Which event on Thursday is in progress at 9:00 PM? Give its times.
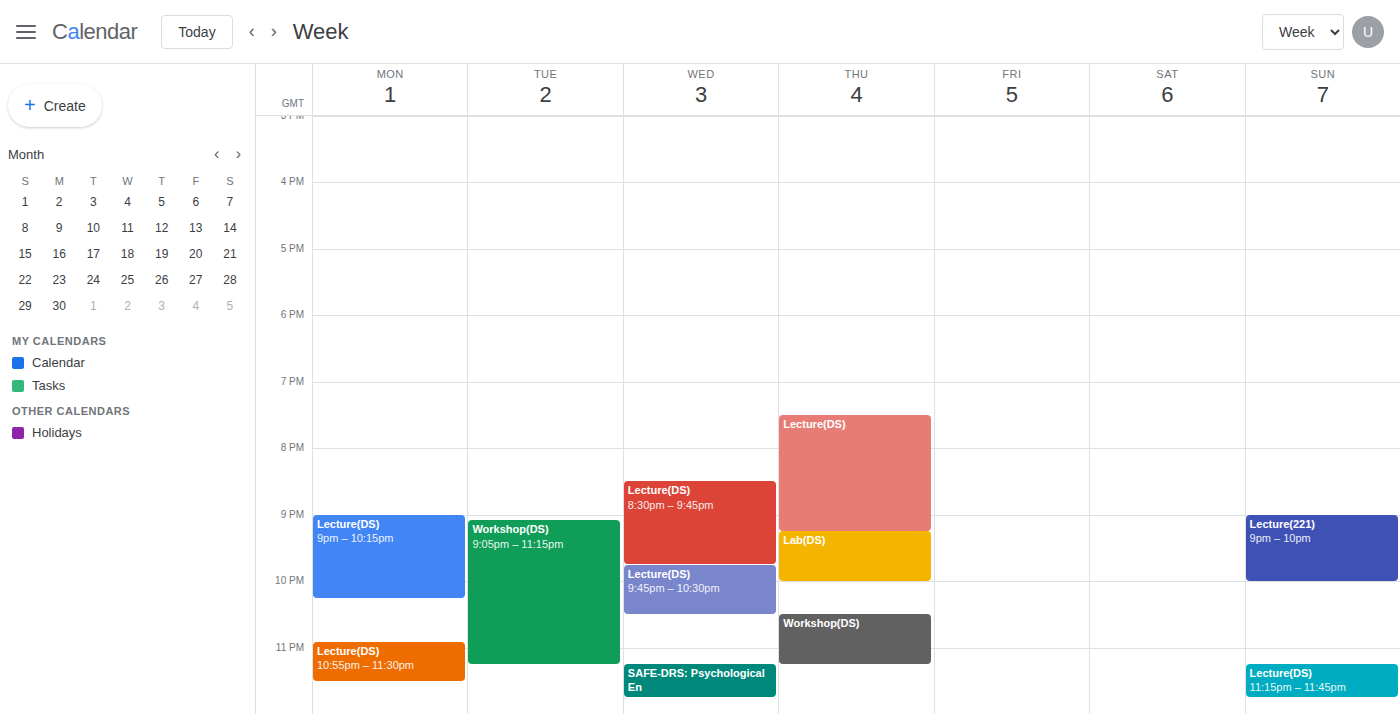
"Lecture(DS)", 7:30 PM to 9:15 PM